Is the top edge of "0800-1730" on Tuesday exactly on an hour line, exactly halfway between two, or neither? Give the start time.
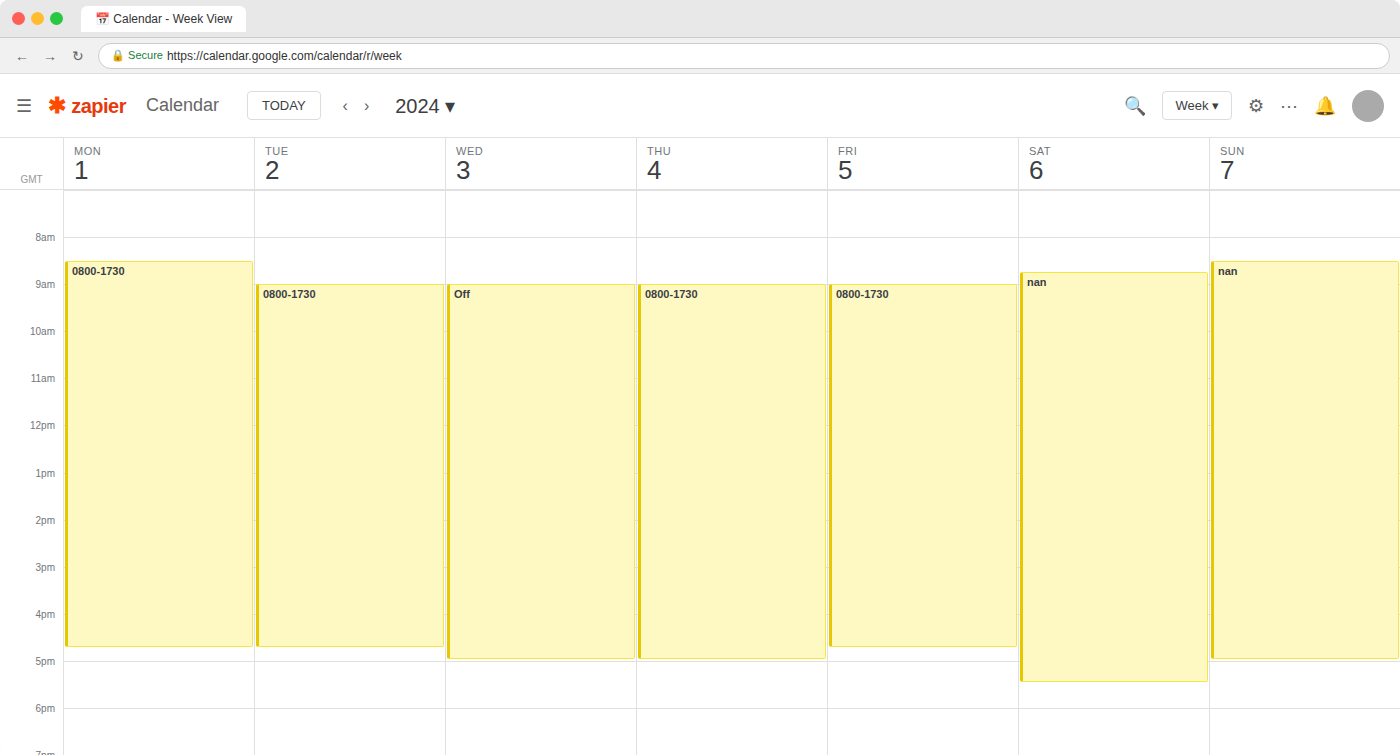
9:00 AM -- exactly on the 9 AM line.